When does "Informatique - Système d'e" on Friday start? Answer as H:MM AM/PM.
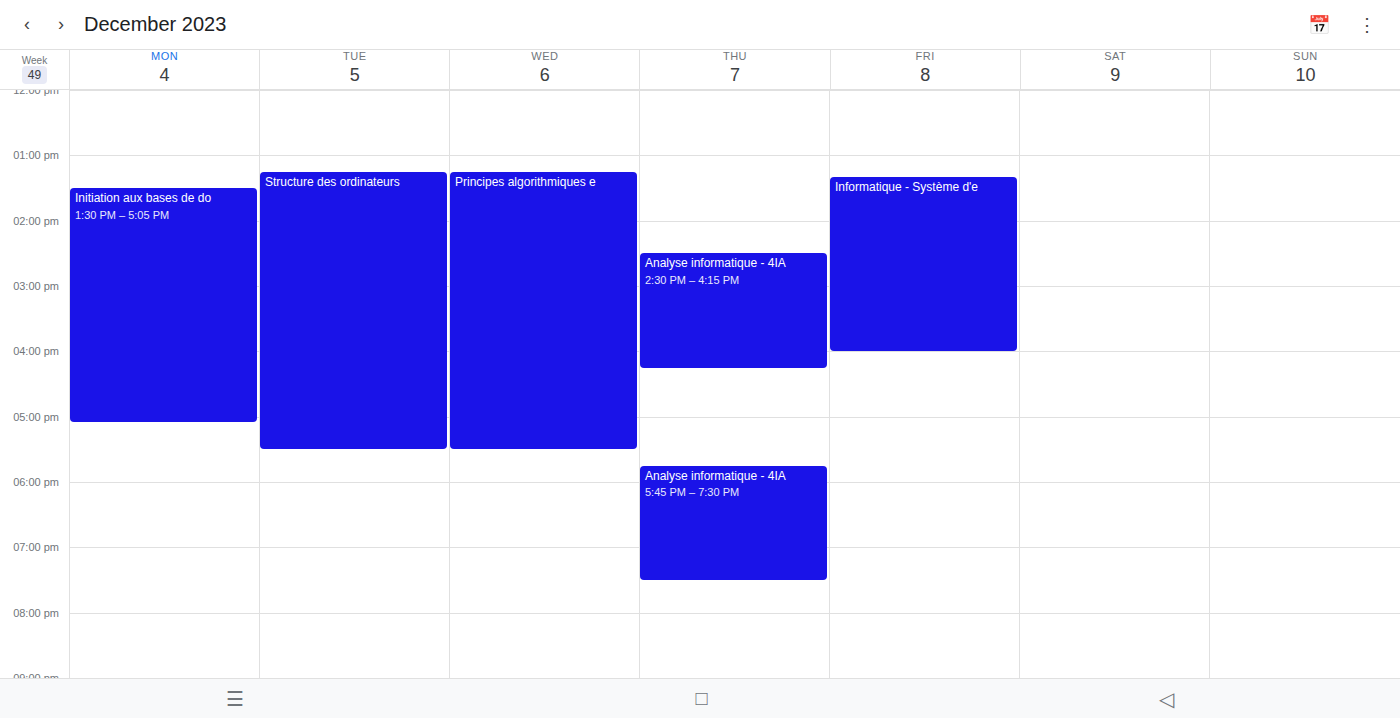
1:20 PM